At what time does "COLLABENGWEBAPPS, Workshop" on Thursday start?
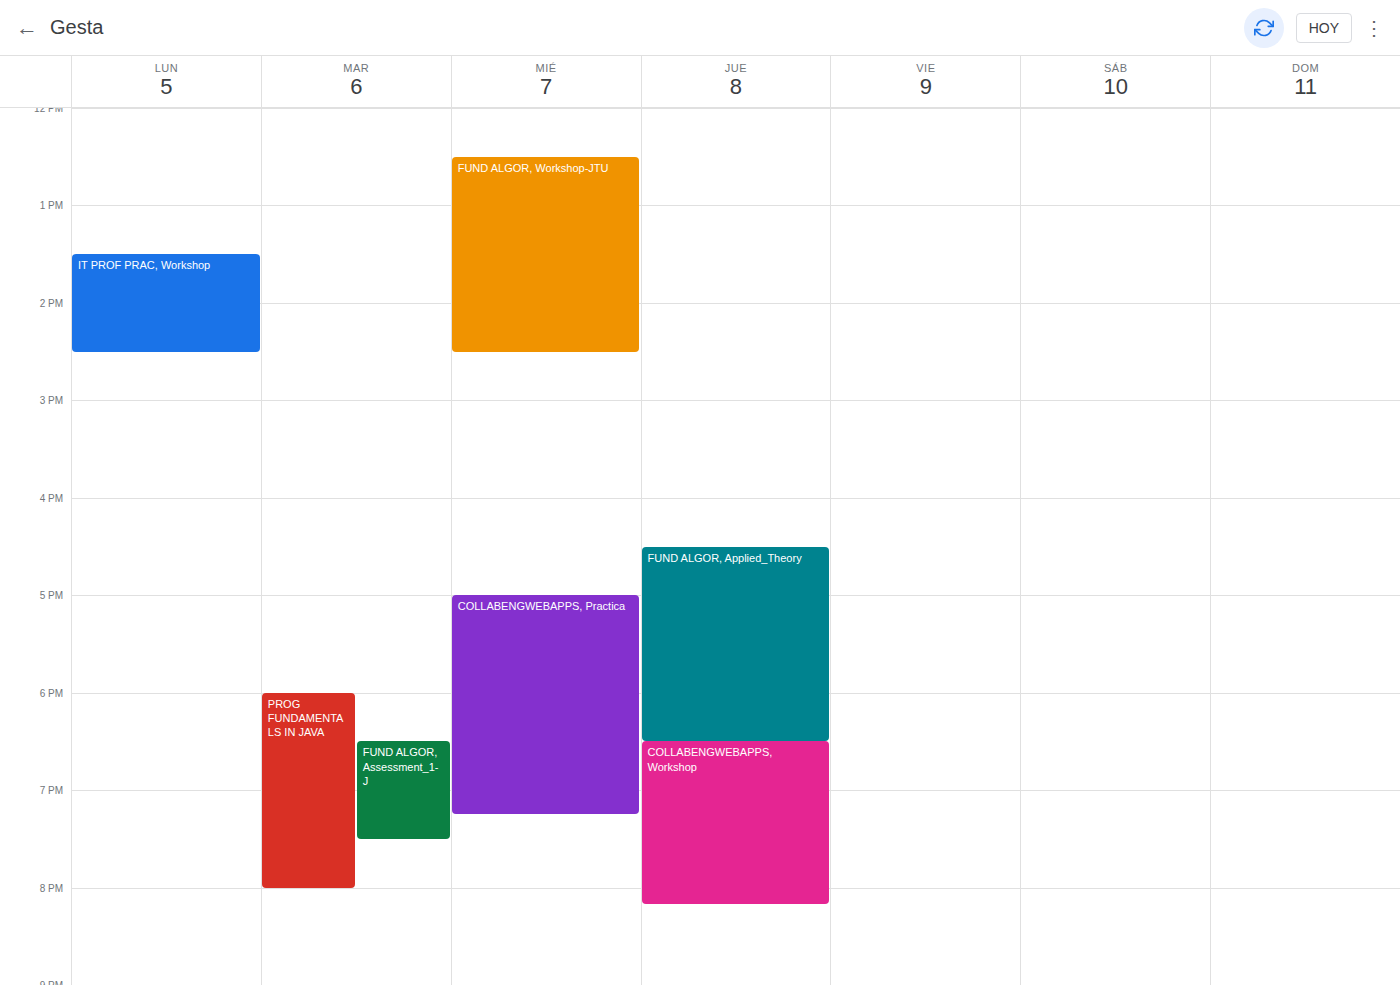
6:30 PM